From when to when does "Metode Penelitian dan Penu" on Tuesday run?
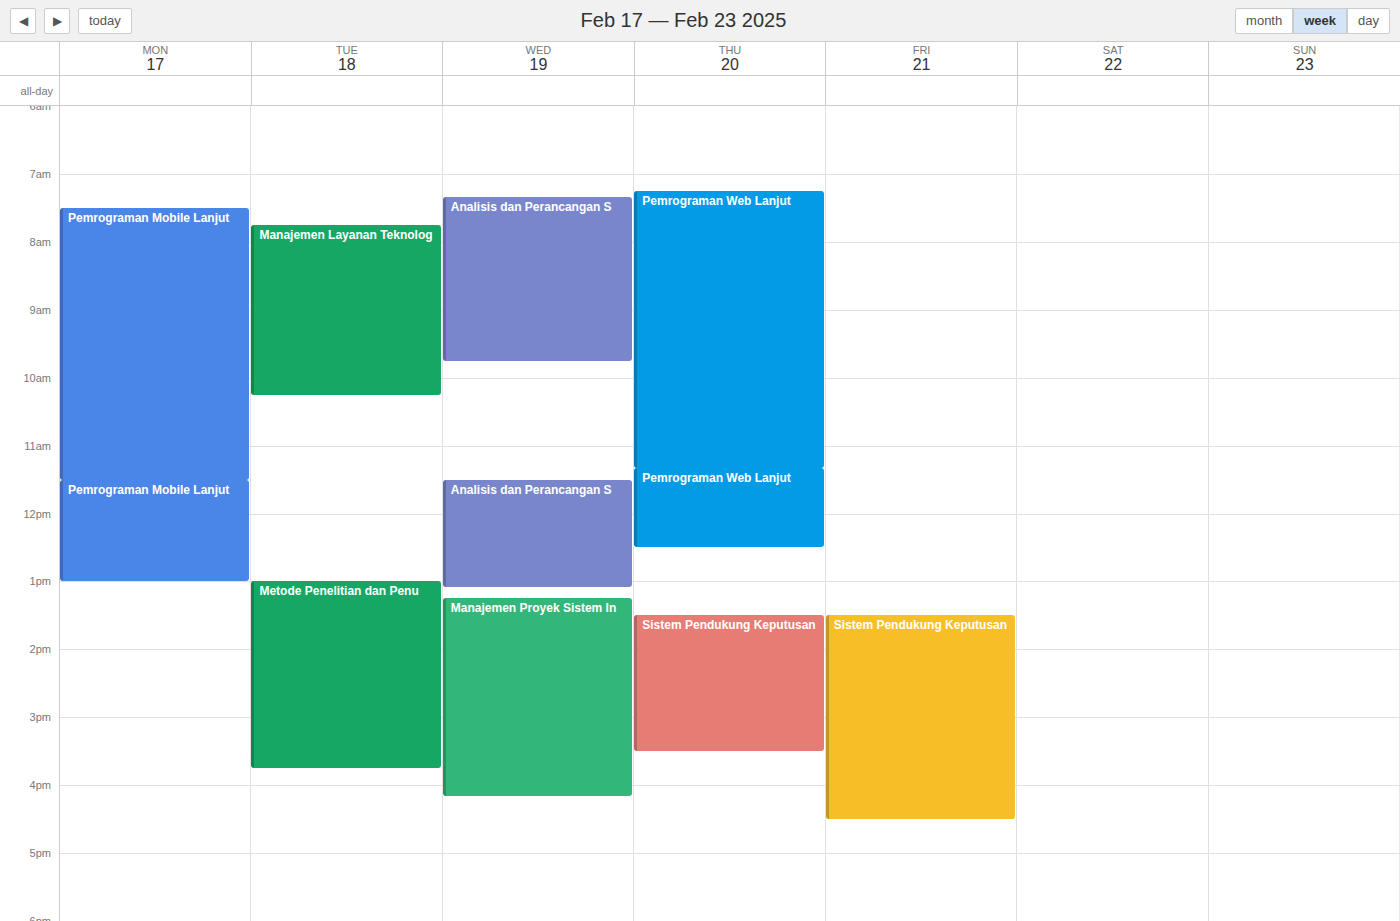
1:00 PM to 3:45 PM